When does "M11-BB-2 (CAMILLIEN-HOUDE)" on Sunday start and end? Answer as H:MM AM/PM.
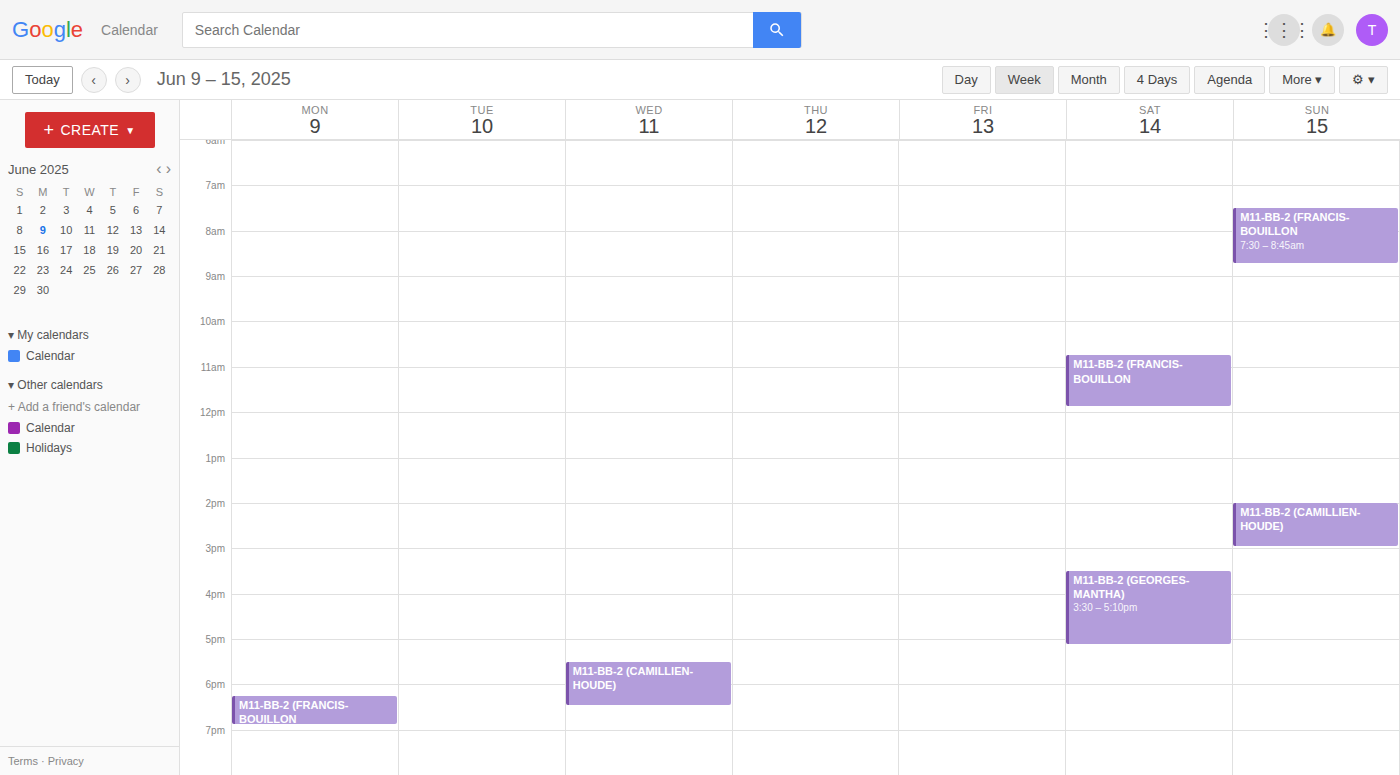
2:00 PM to 3:00 PM